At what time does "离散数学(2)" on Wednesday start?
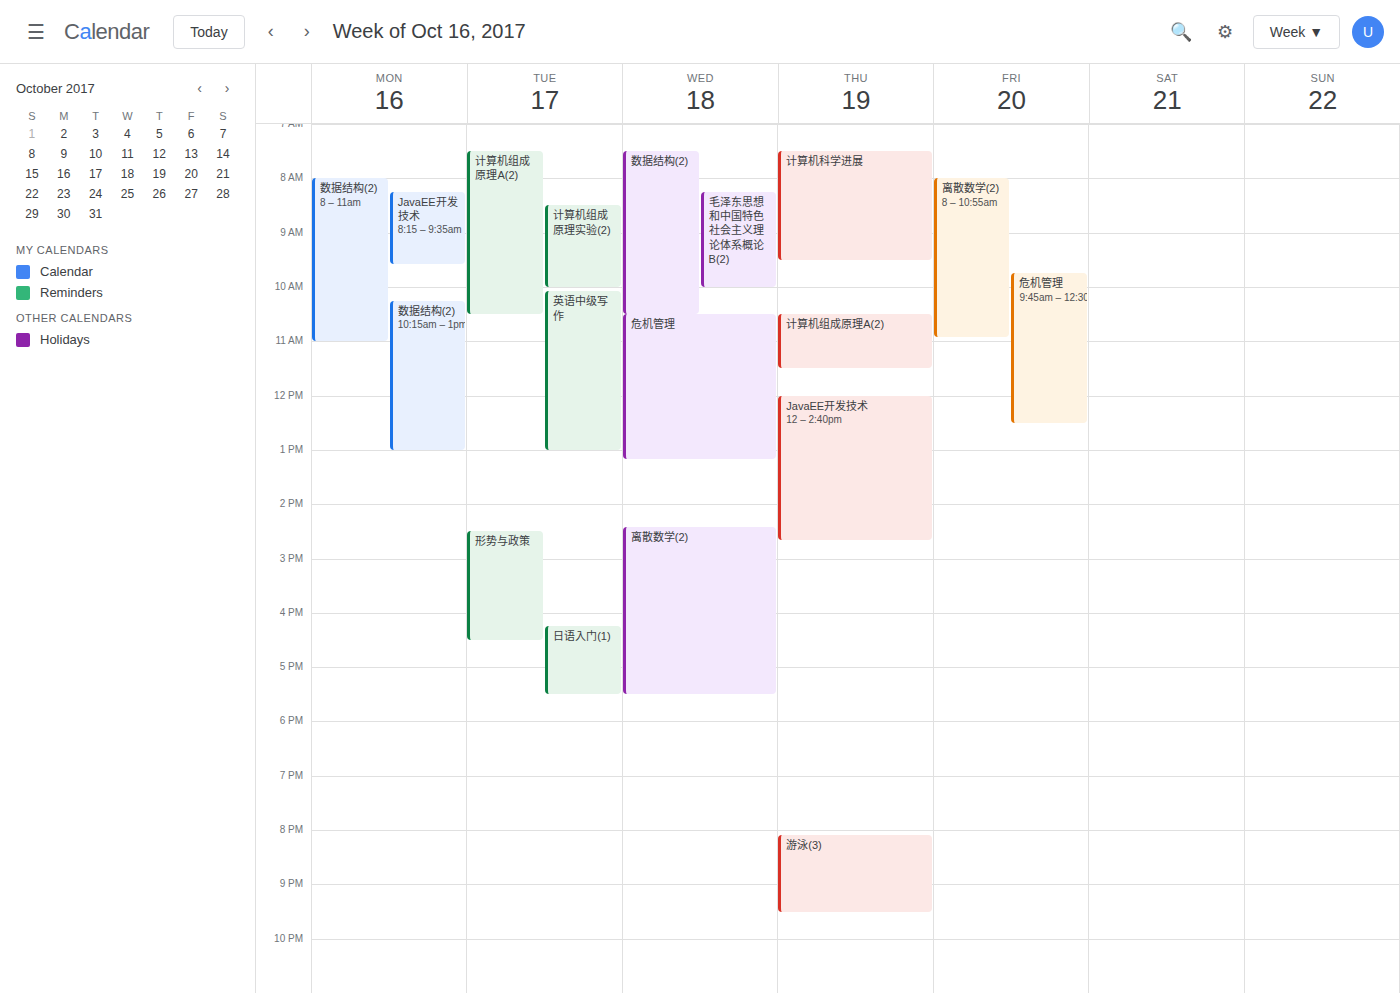
2:25 PM